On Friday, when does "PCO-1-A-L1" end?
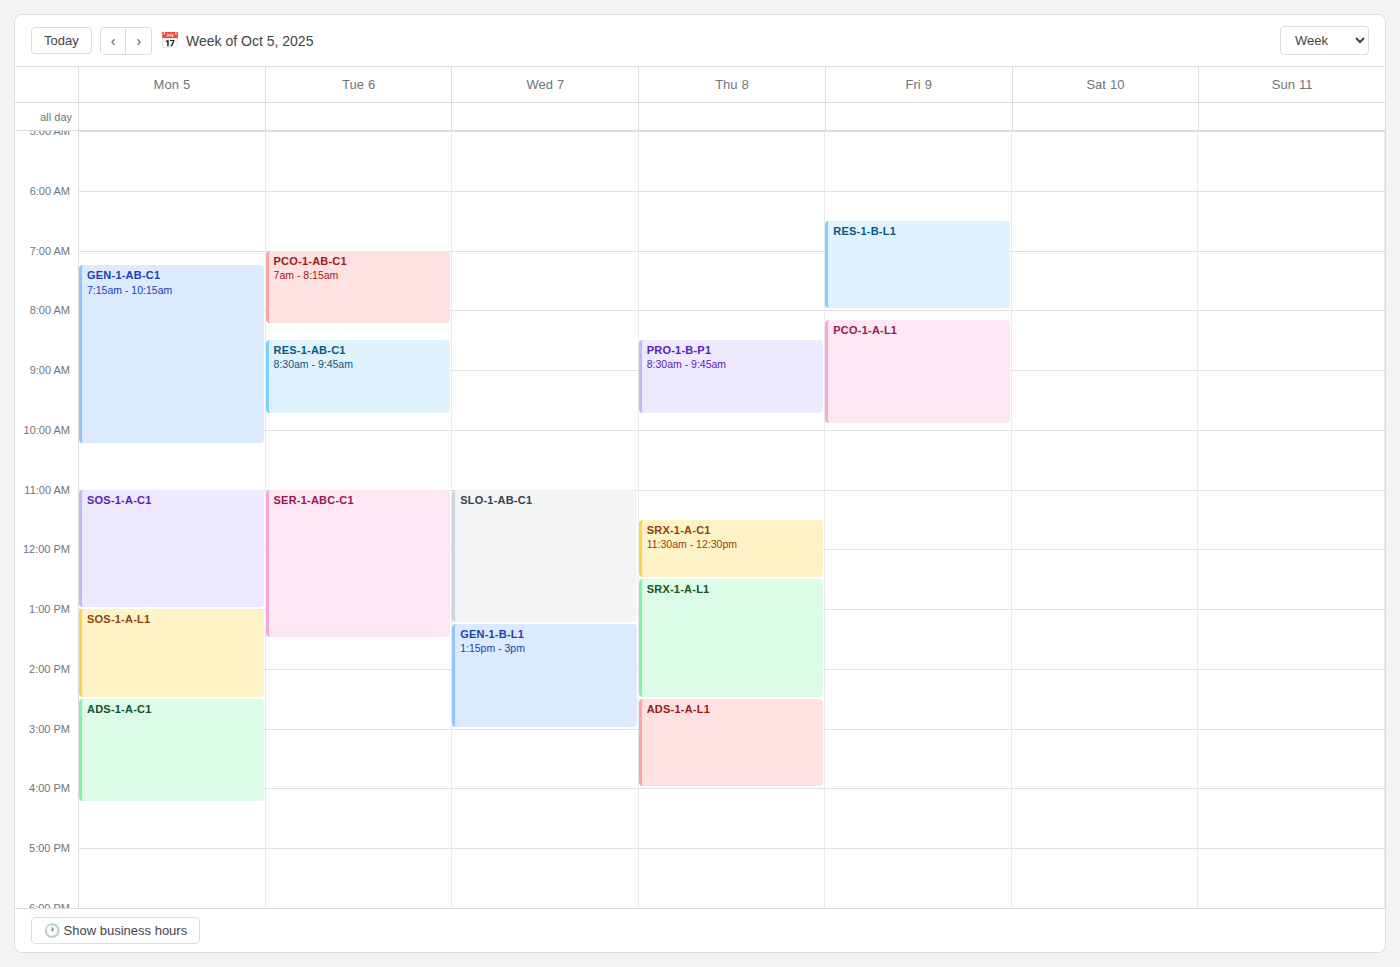
09:55